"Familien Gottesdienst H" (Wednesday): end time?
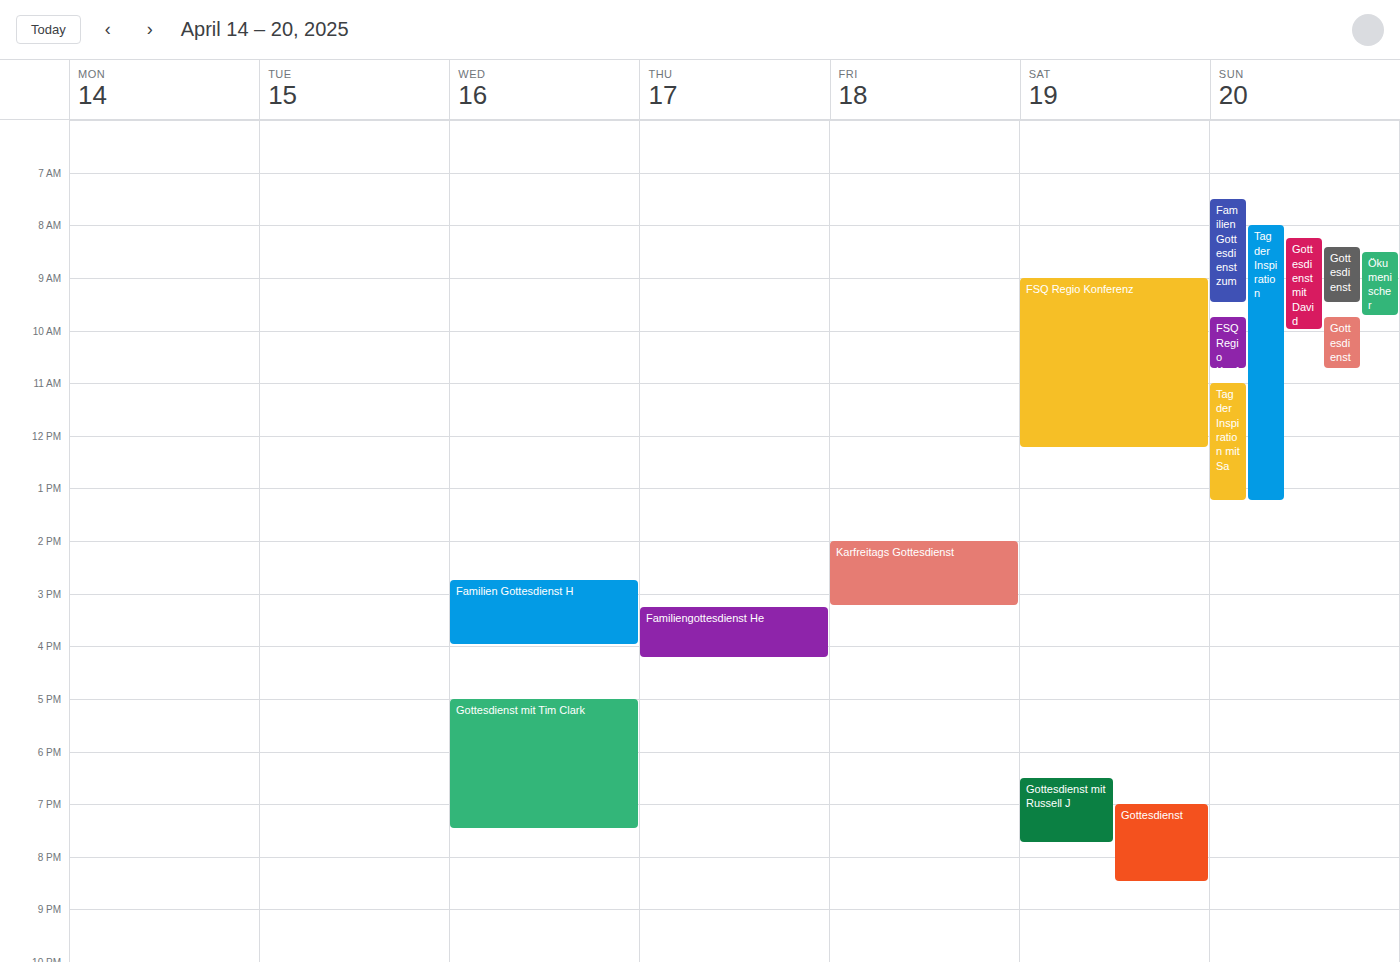
16:00